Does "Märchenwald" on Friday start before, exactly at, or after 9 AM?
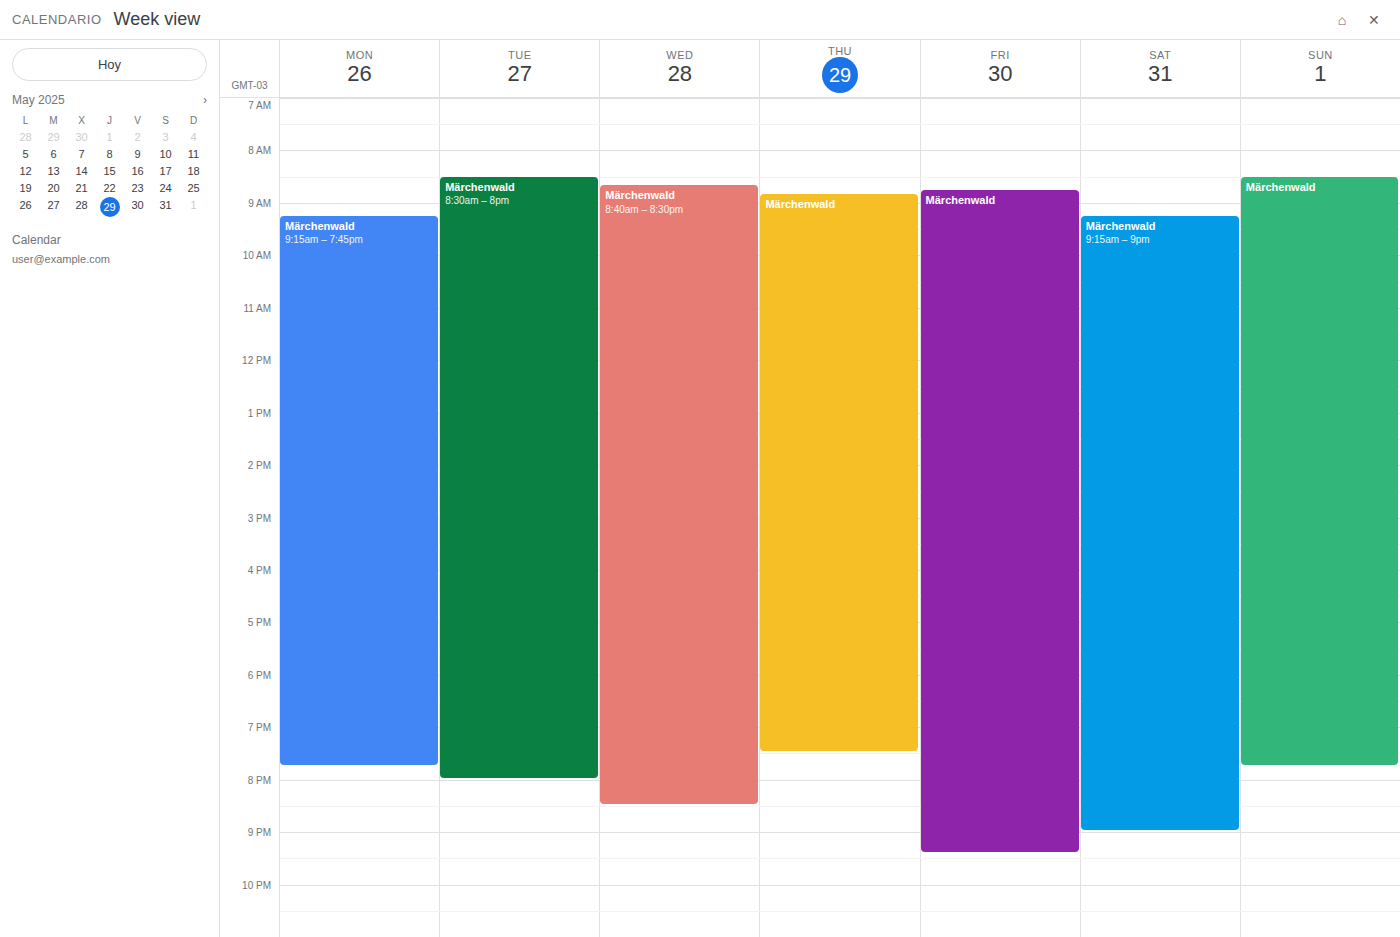
8:45 AM -- before 9 AM, 15 minutes above the 9 AM line.